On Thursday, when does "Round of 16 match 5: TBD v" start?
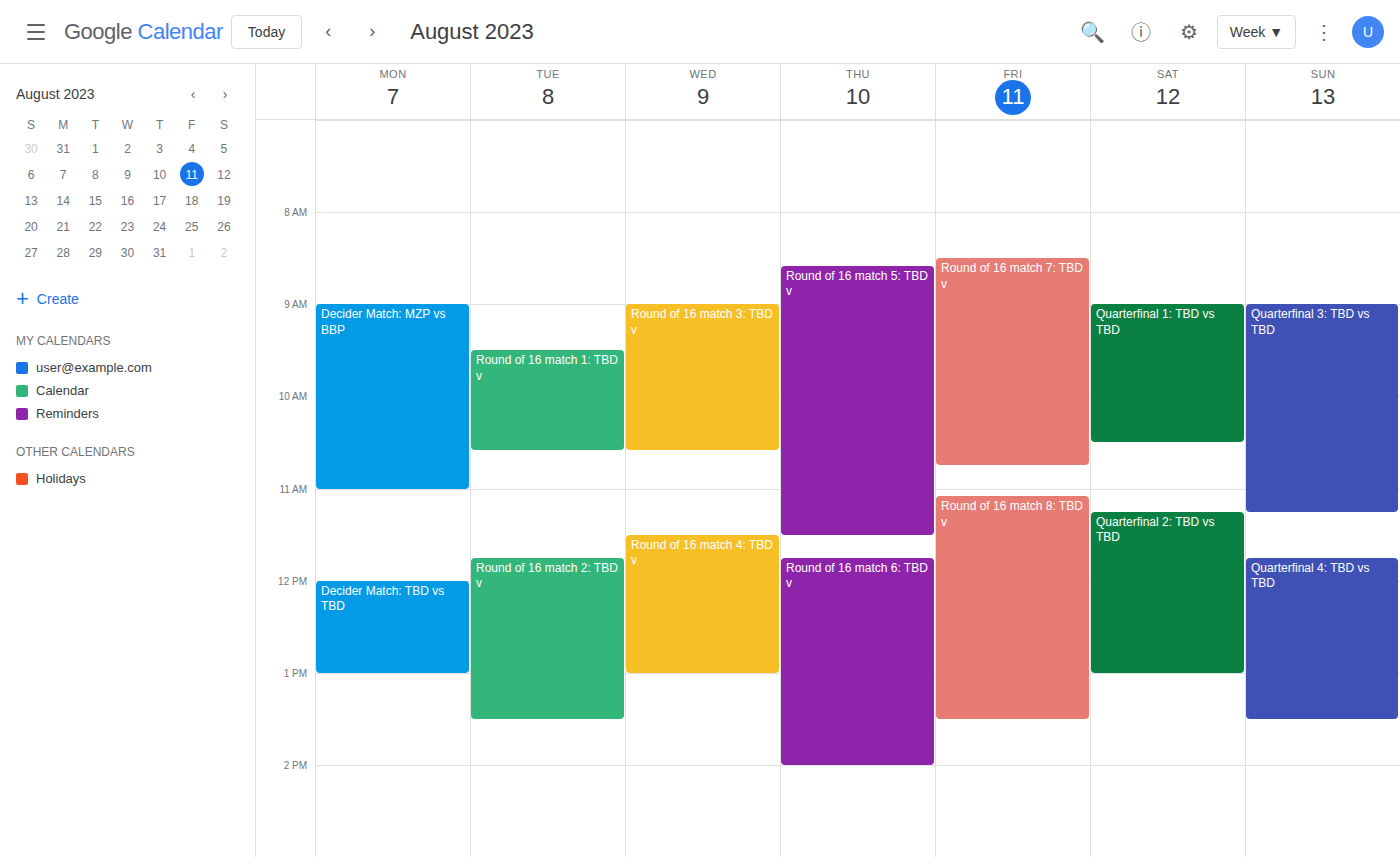
8:35 AM